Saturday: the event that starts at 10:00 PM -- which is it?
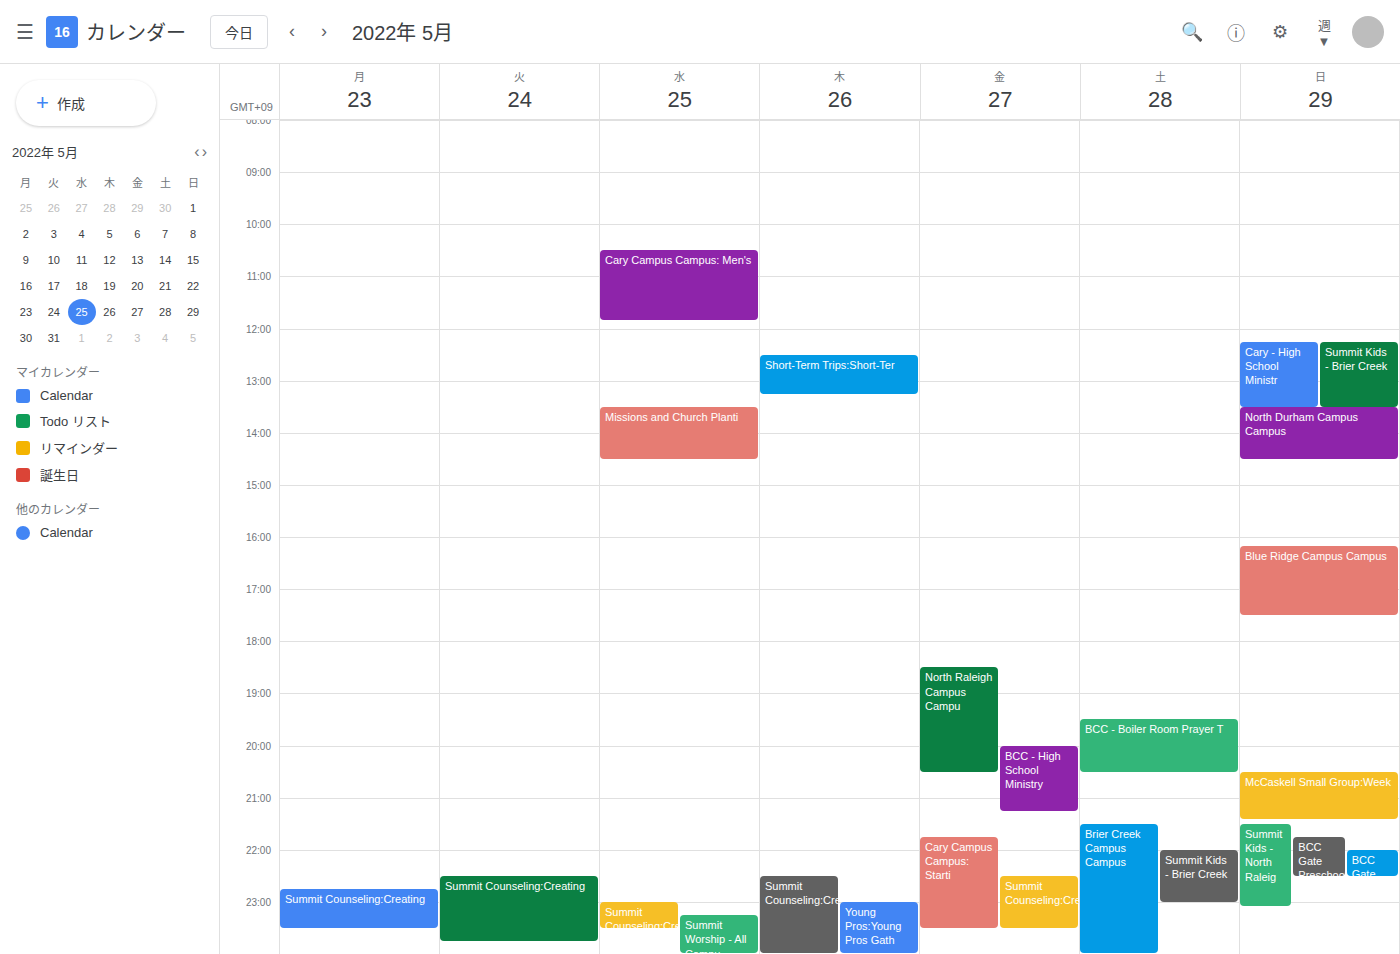
"Summit Kids - Brier Creek"